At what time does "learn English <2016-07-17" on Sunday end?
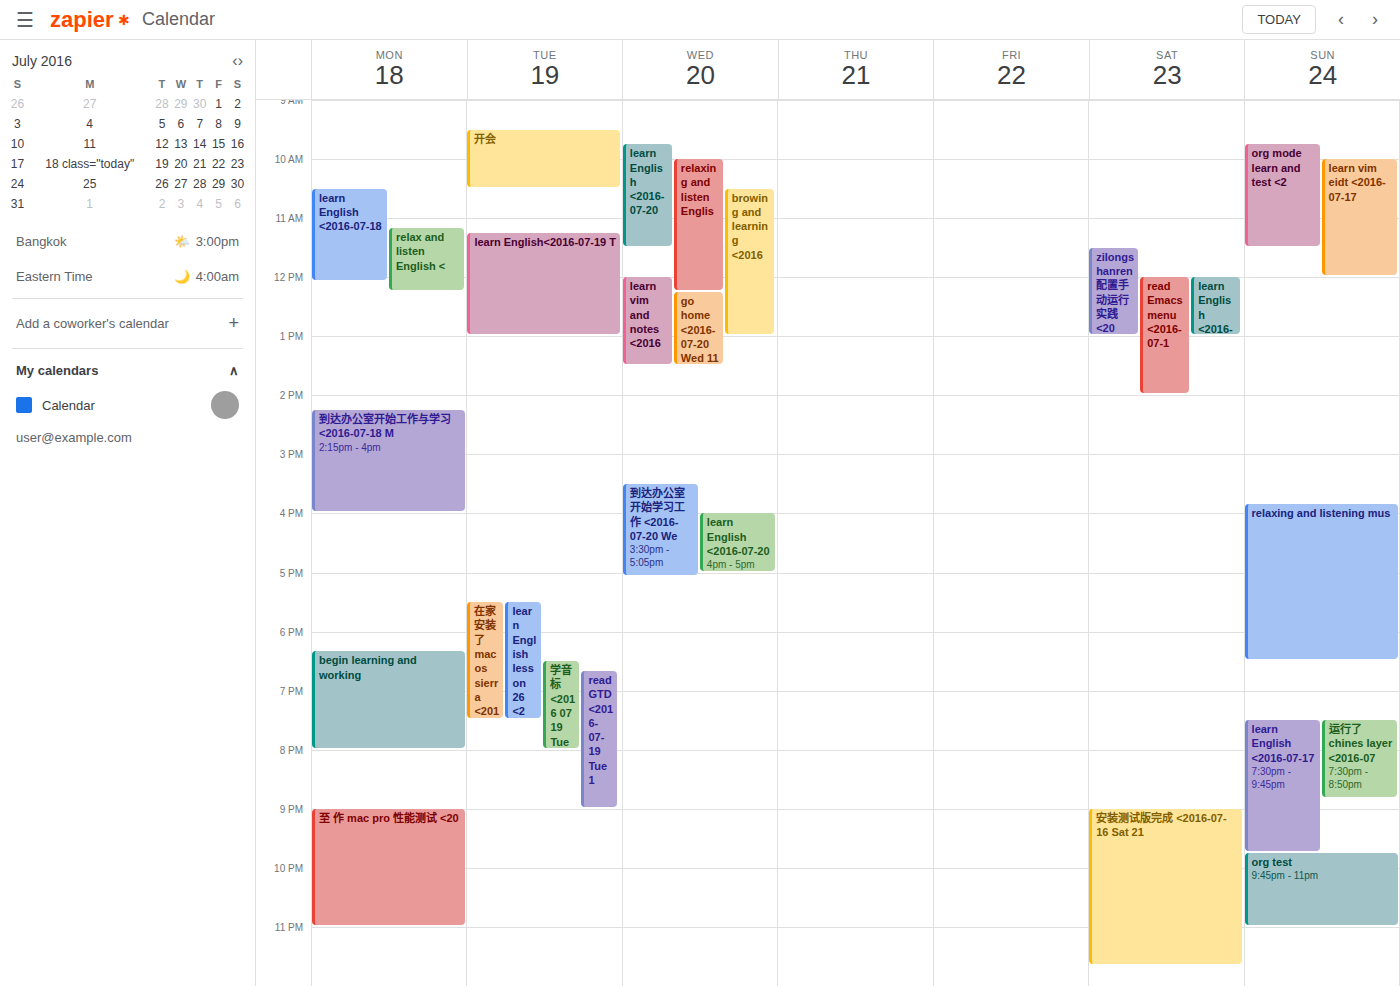
9:45 PM